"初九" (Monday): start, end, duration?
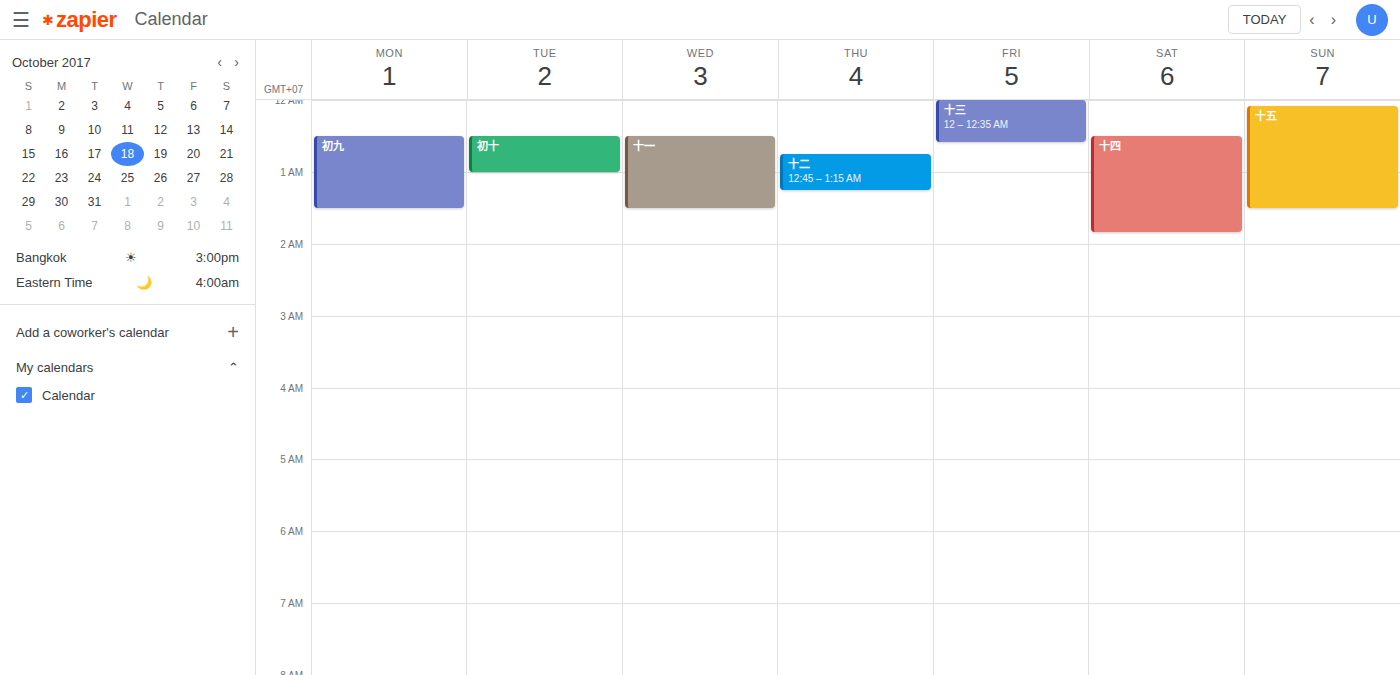
12:30 AM to 1:30 AM, 1 hour